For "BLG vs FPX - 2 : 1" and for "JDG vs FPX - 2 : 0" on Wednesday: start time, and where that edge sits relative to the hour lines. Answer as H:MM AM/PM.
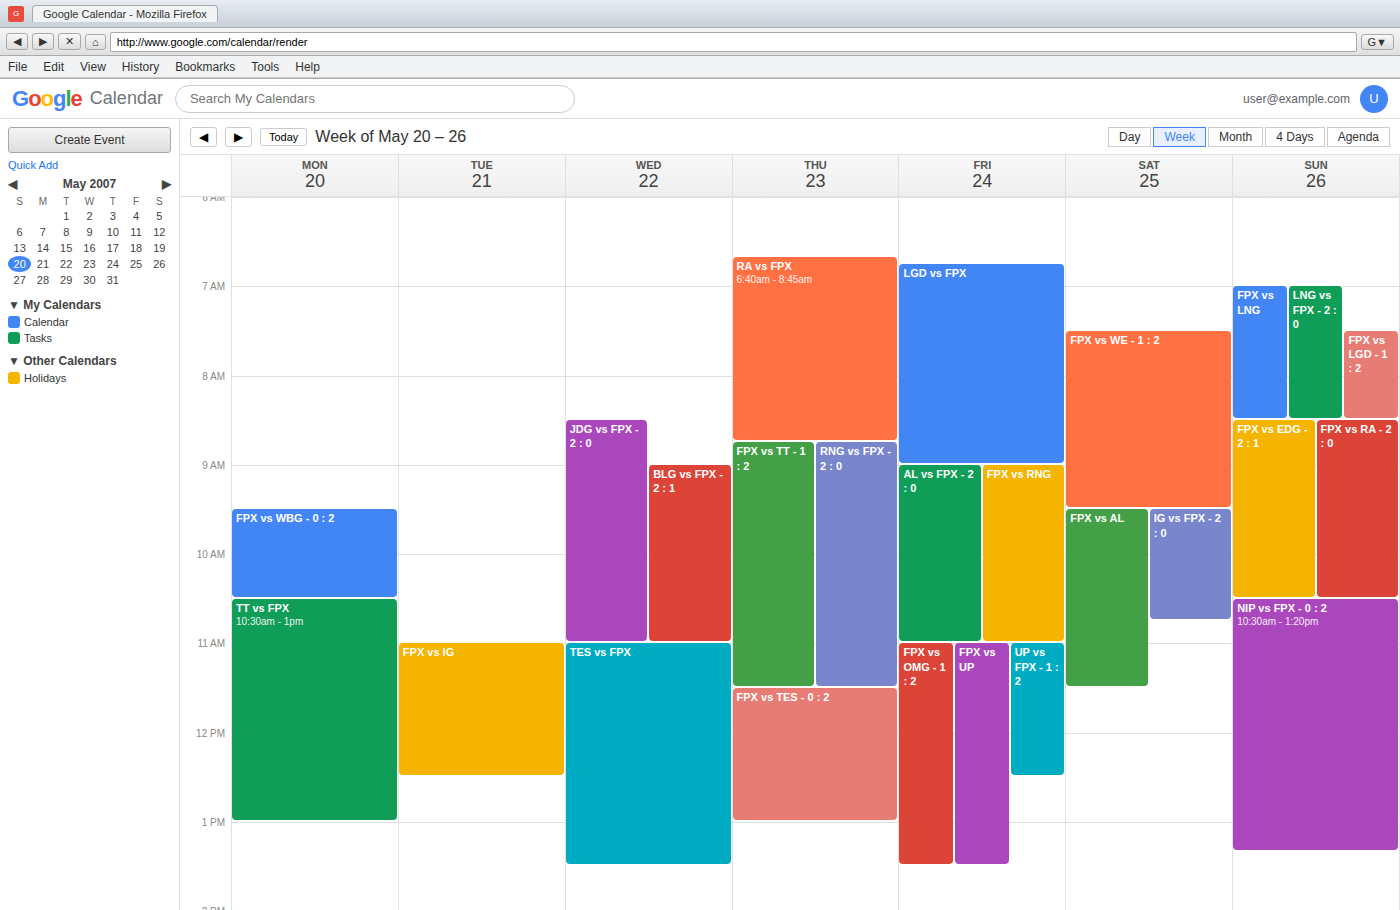
"BLG vs FPX - 2 : 1": 9:00 AM, exactly on the 9 AM line. "JDG vs FPX - 2 : 0": 8:30 AM, halfway between the 8 AM and 9 AM lines.